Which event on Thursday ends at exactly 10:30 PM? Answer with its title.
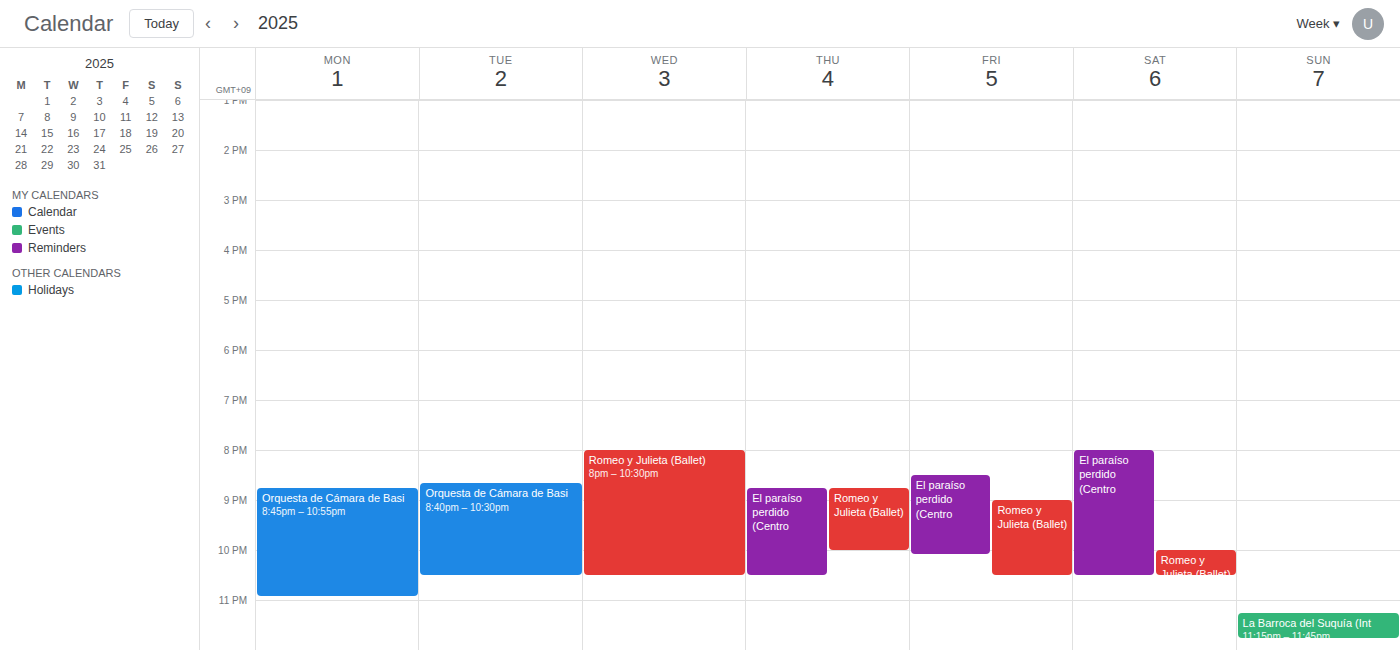
"El paraíso perdido (Centro"